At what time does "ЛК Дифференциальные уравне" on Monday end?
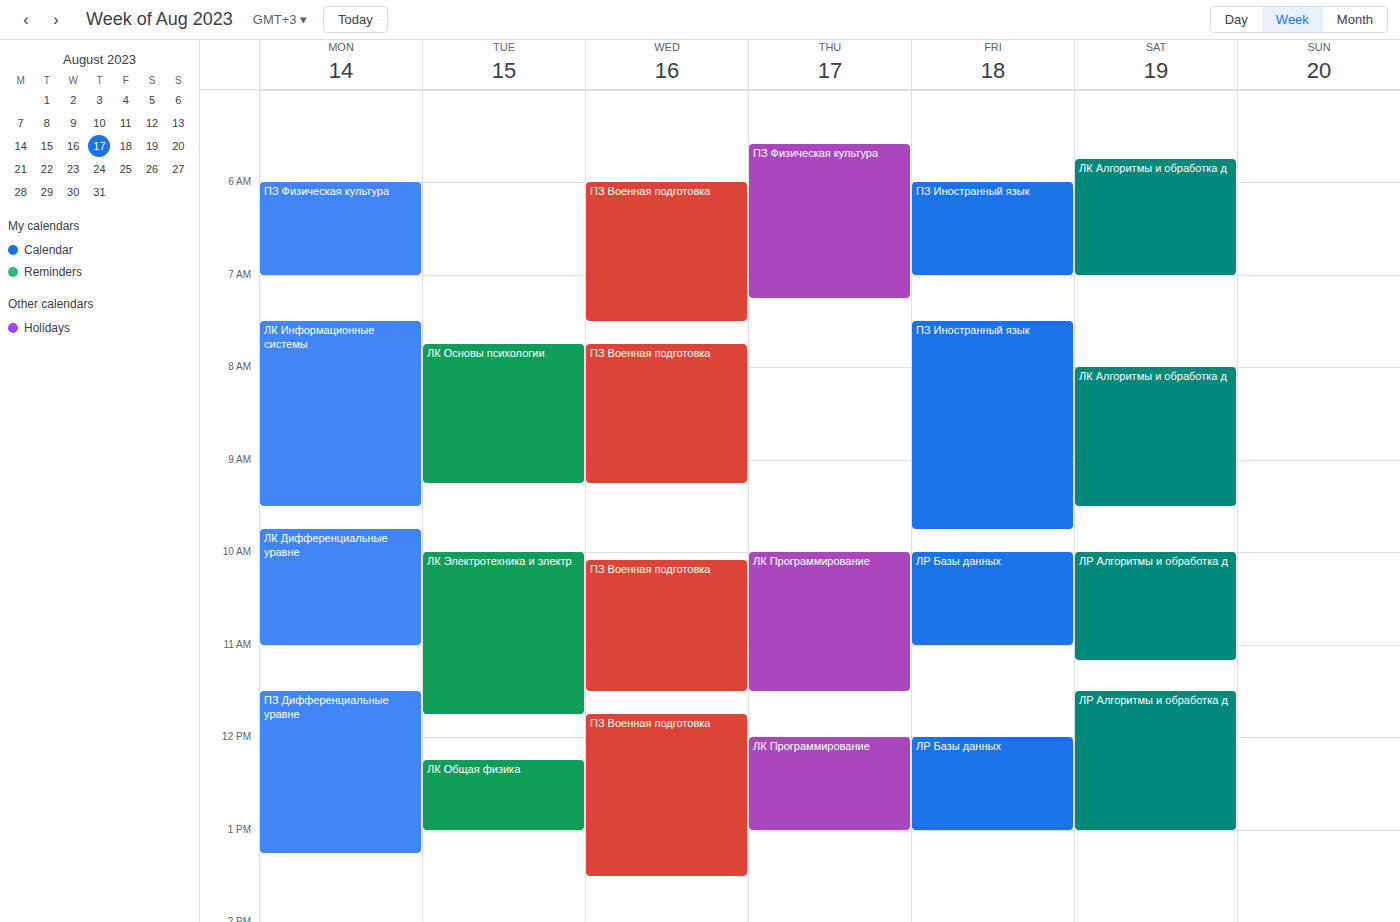
11:00 AM